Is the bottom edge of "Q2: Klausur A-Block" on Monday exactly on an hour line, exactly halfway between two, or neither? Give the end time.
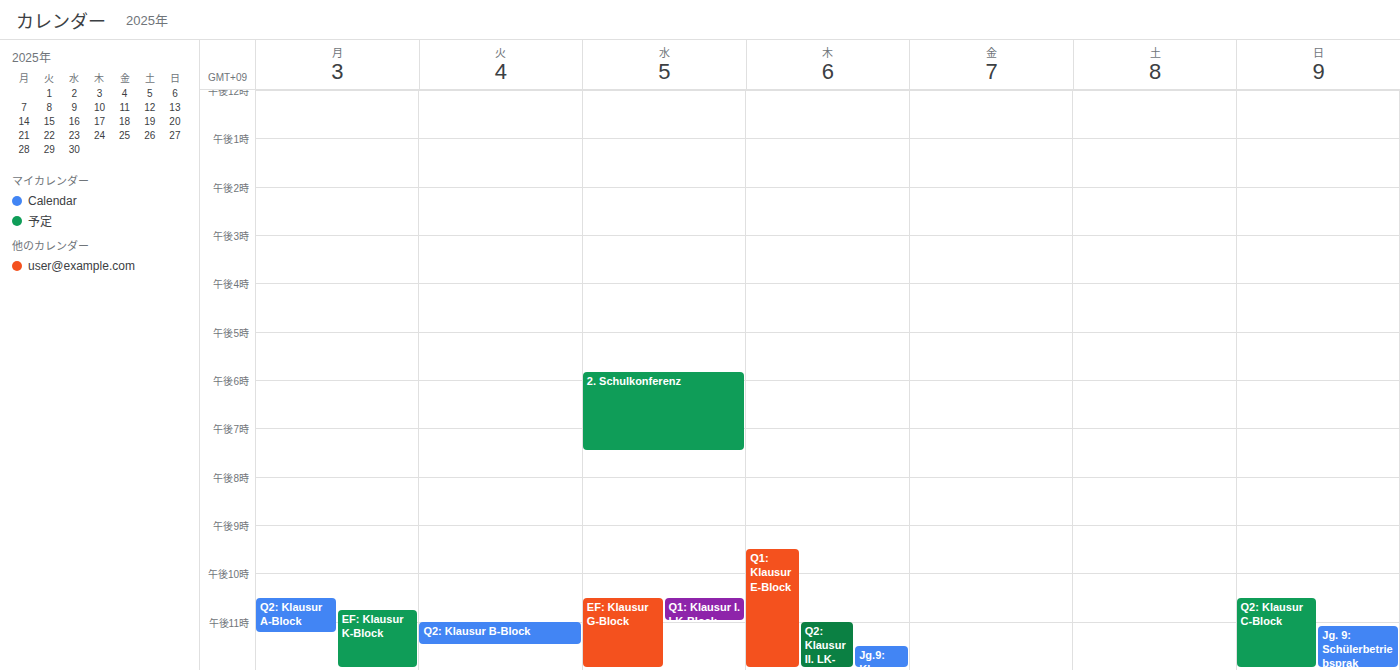
11:15 PM -- neither: a quarter of the way from the 11 PM line to the 12 AM line.